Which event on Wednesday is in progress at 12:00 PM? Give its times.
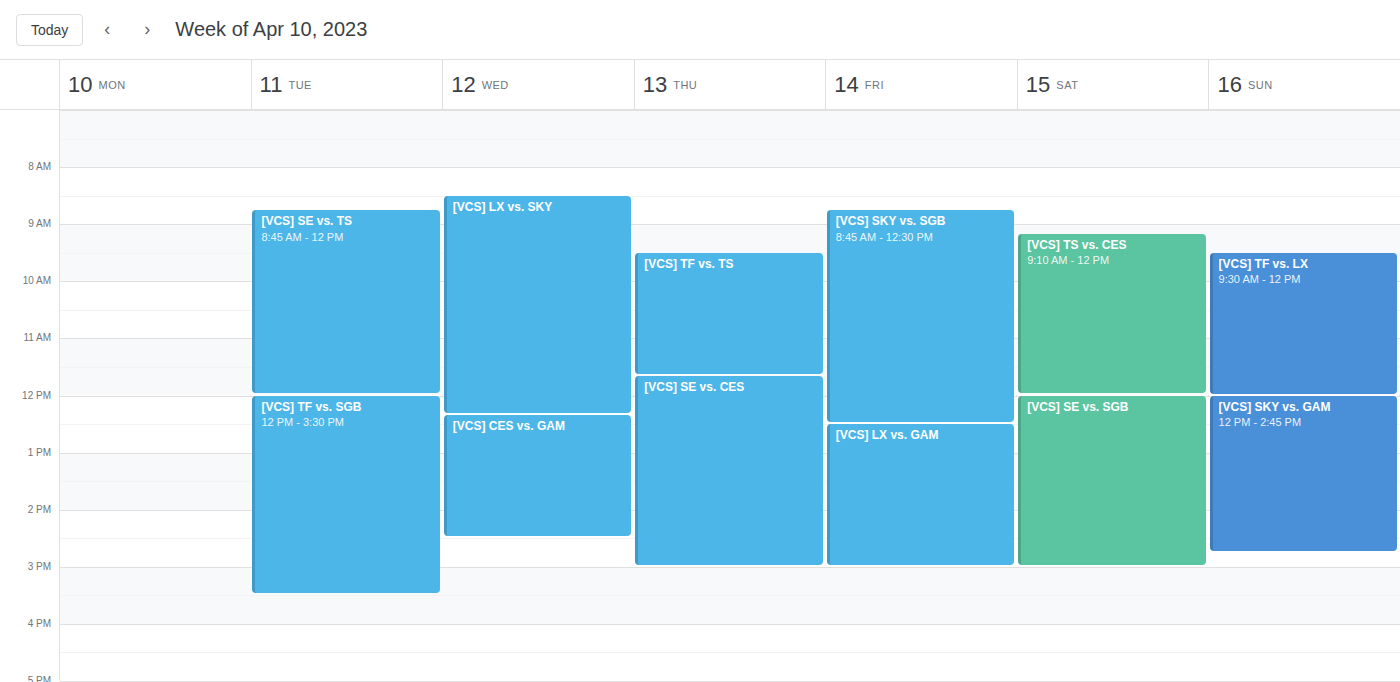
"[VCS] LX vs. SKY", 8:30 AM to 12:20 PM